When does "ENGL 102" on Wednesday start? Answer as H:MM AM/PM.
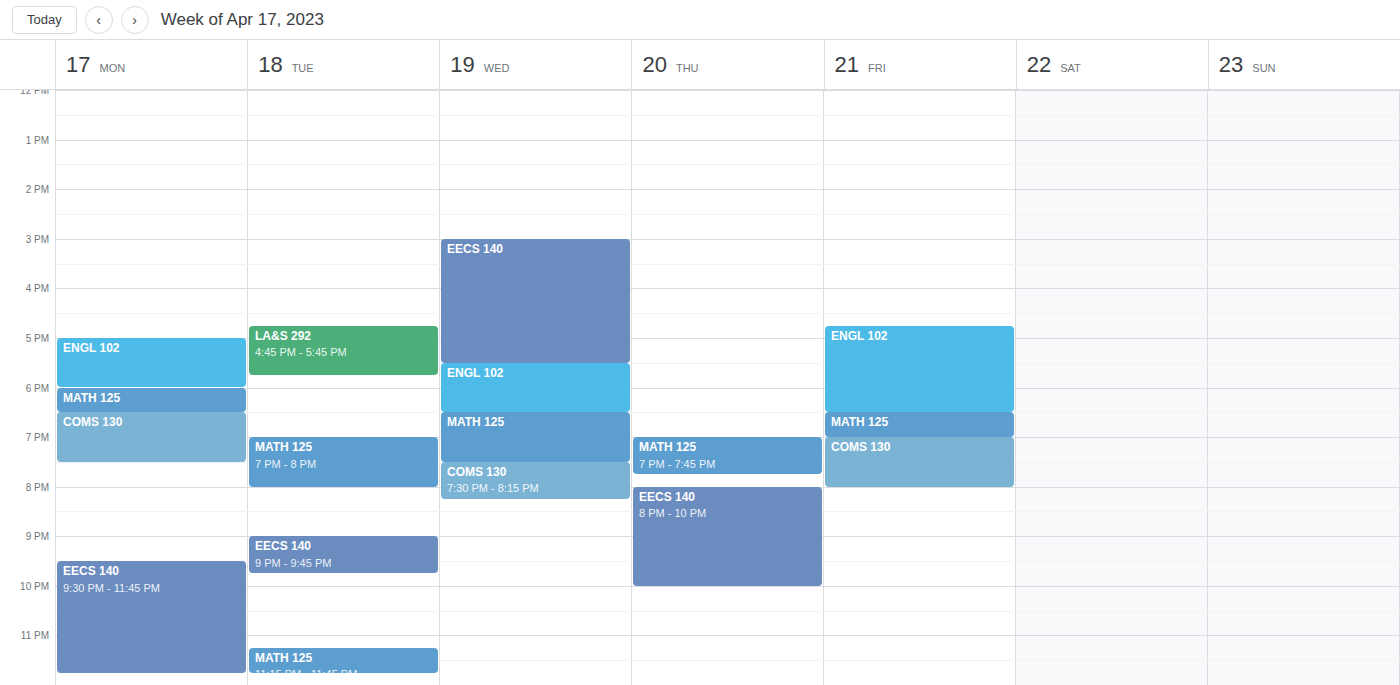
5:30 PM